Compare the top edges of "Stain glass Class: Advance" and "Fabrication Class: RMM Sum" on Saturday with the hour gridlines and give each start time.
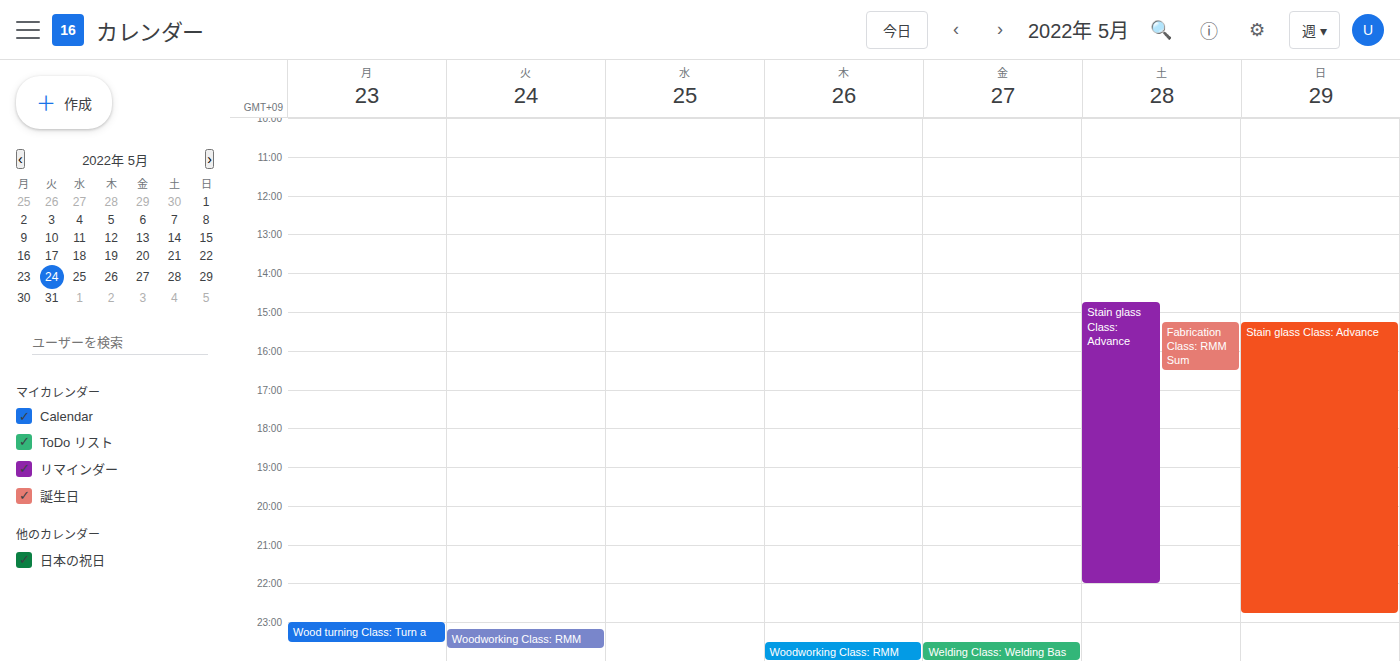
"Stain glass Class: Advance": 2:45 PM, neither: three quarters of the way from the 2 PM line to the 3 PM line. "Fabrication Class: RMM Sum": 3:15 PM, neither: a quarter of the way from the 3 PM line to the 4 PM line.